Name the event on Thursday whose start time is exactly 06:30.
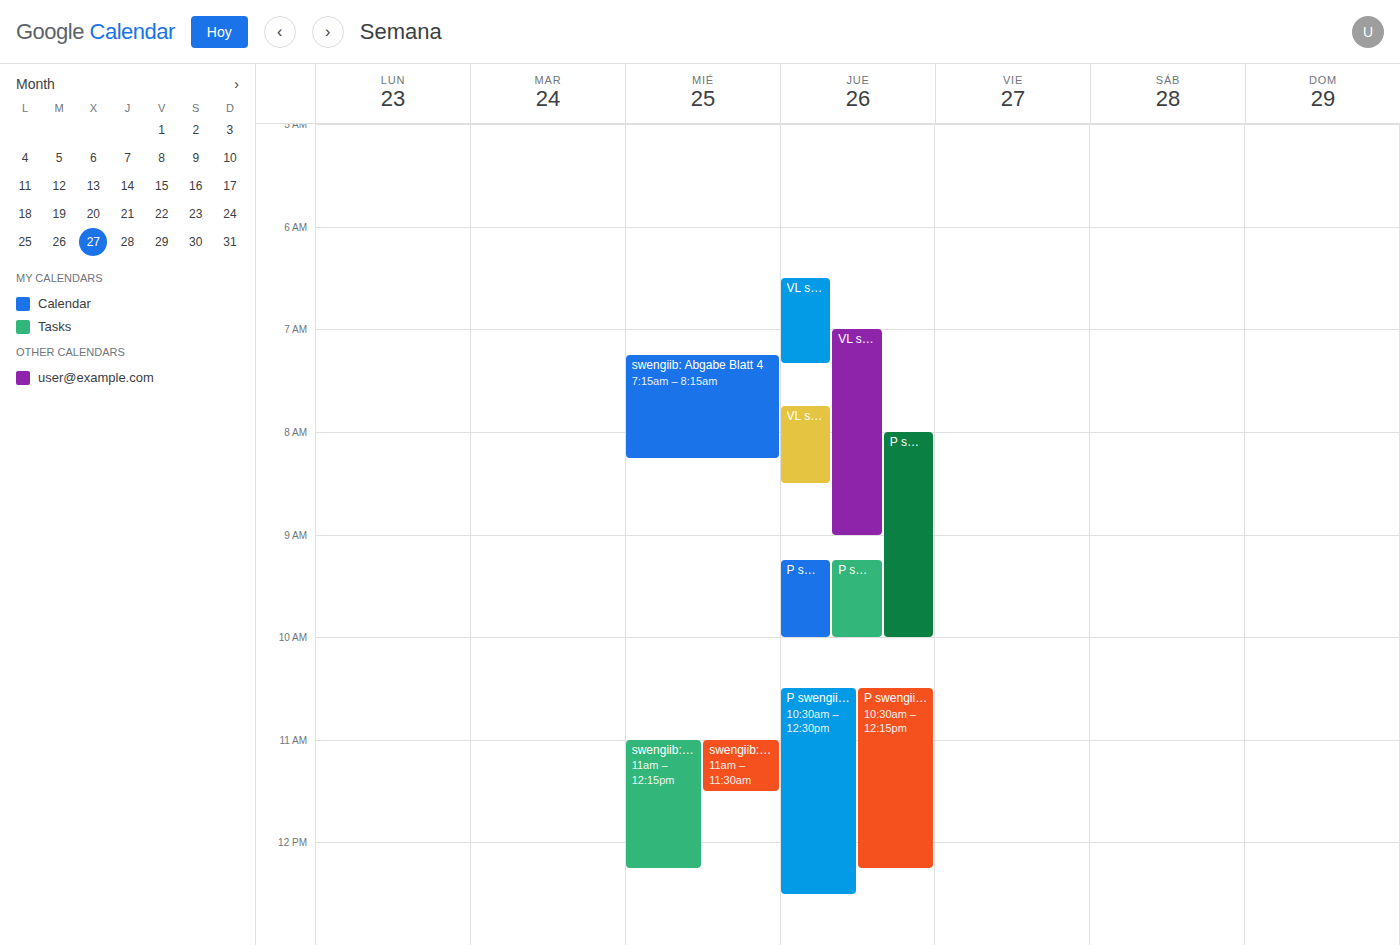
"VL swengiib: Motivation &"